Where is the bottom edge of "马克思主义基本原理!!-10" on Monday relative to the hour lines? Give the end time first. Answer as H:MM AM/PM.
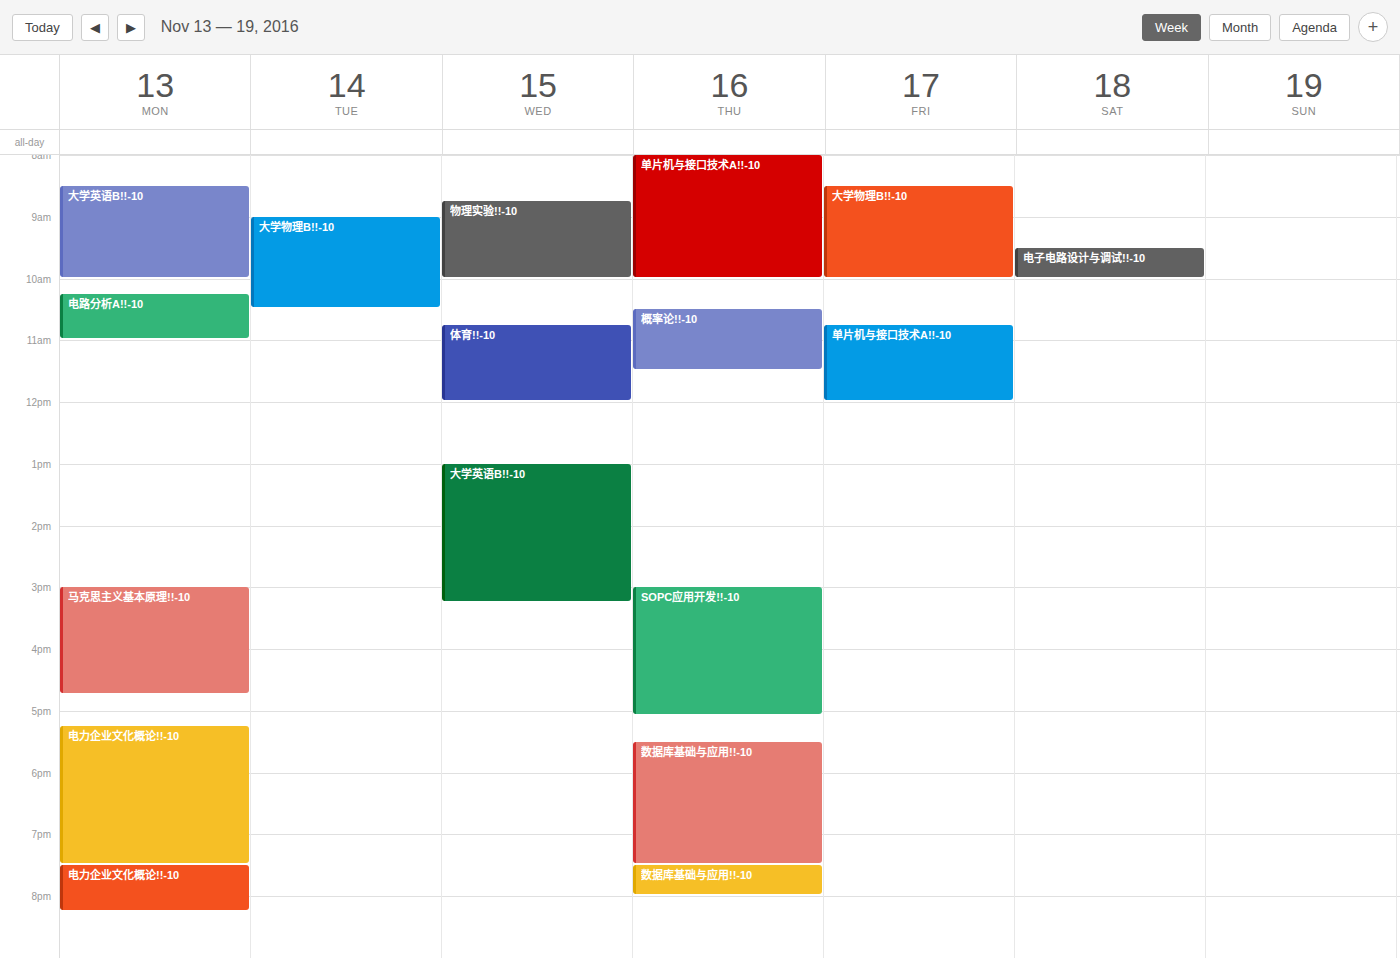
4:45 PM -- neither: three quarters of the way from the 4 PM line to the 5 PM line.